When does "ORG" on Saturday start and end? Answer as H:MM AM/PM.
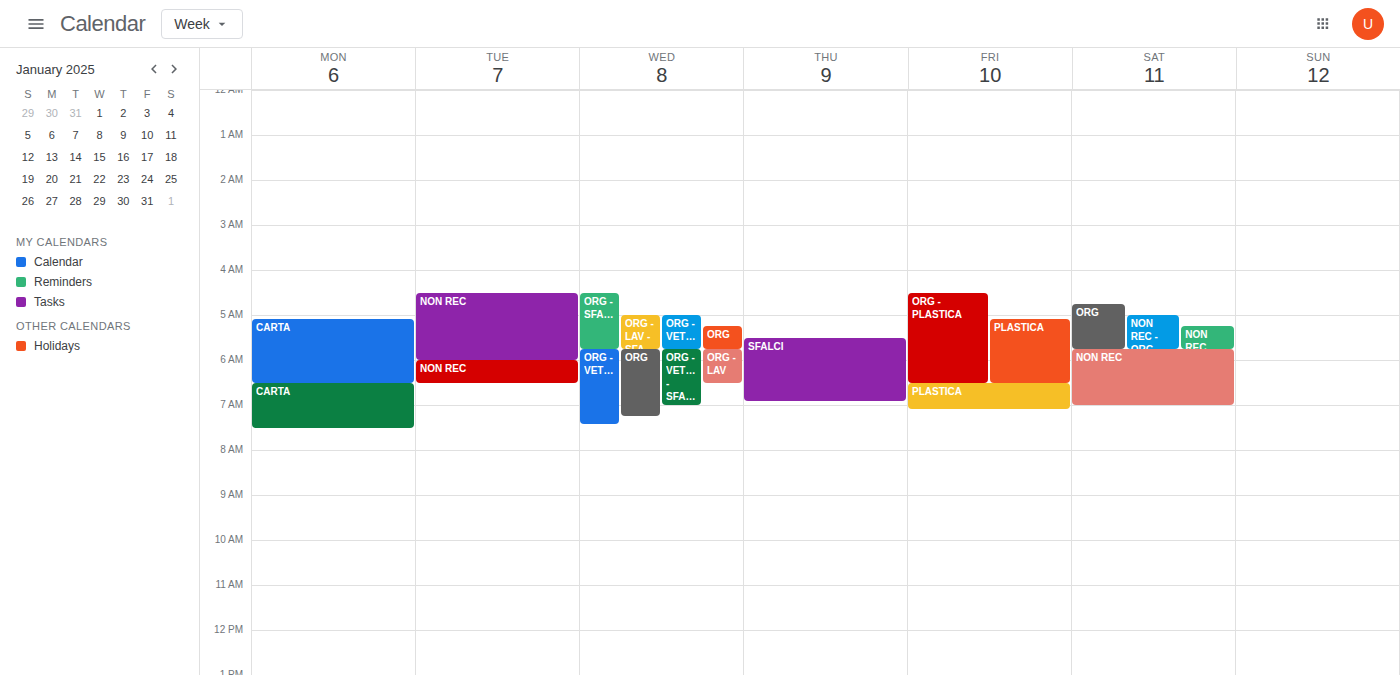
4:45 AM to 5:45 AM